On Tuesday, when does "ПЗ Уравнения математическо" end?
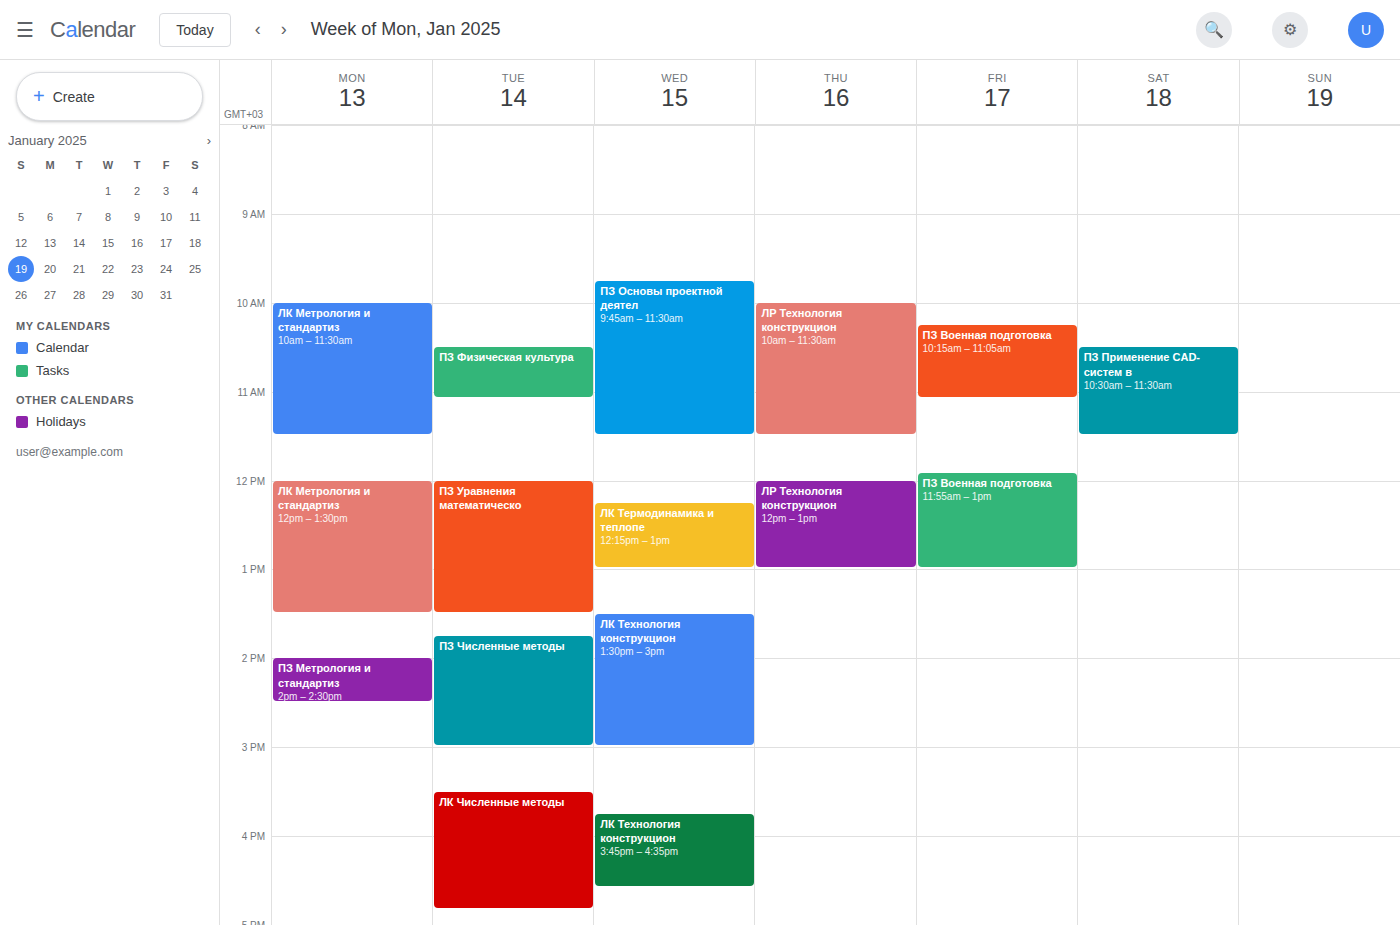
1:30 PM